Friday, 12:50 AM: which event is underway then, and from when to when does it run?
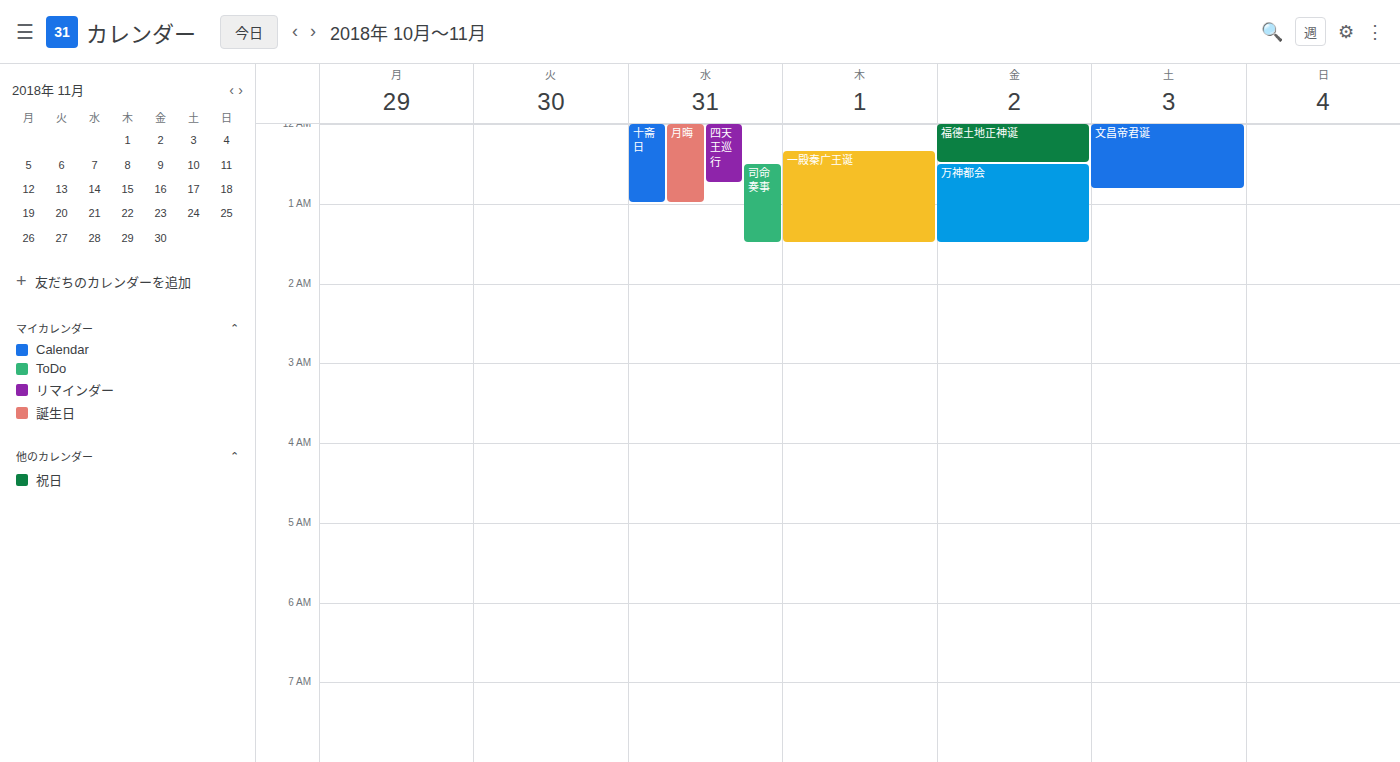
"万神都会", 12:30 AM to 1:30 AM